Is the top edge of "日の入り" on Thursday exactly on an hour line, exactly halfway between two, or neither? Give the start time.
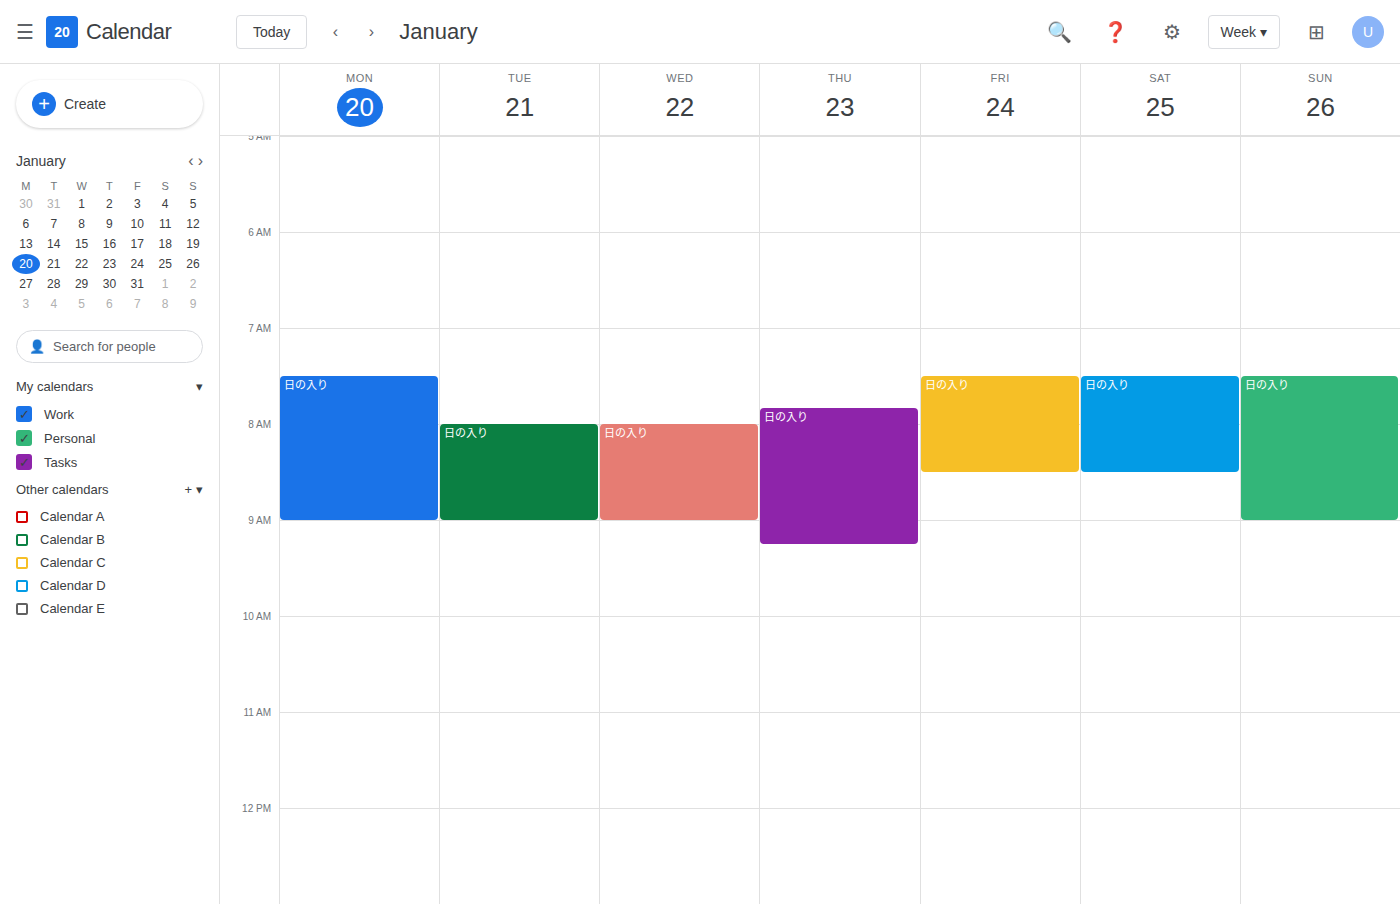
07:50 -- neither: 50 minutes below the 07:00 line and 10 minutes above the 08:00 line.